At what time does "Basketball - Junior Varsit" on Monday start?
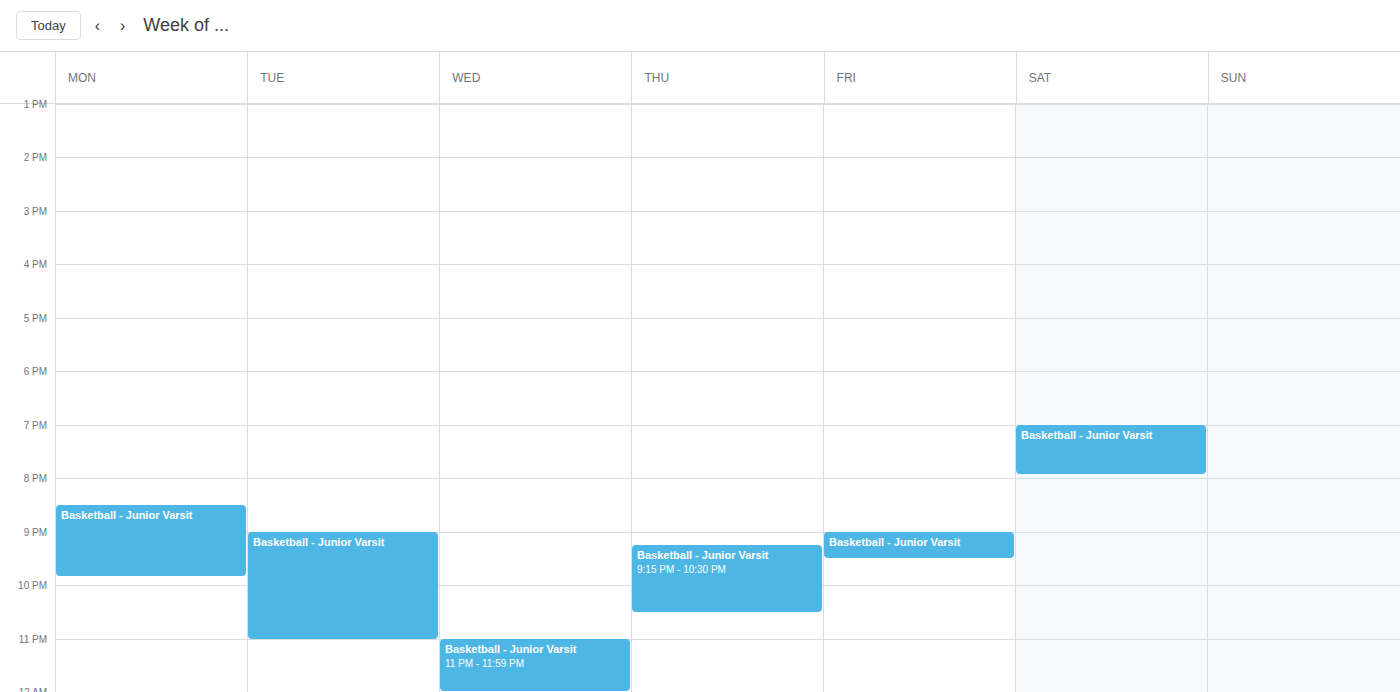
8:30 PM